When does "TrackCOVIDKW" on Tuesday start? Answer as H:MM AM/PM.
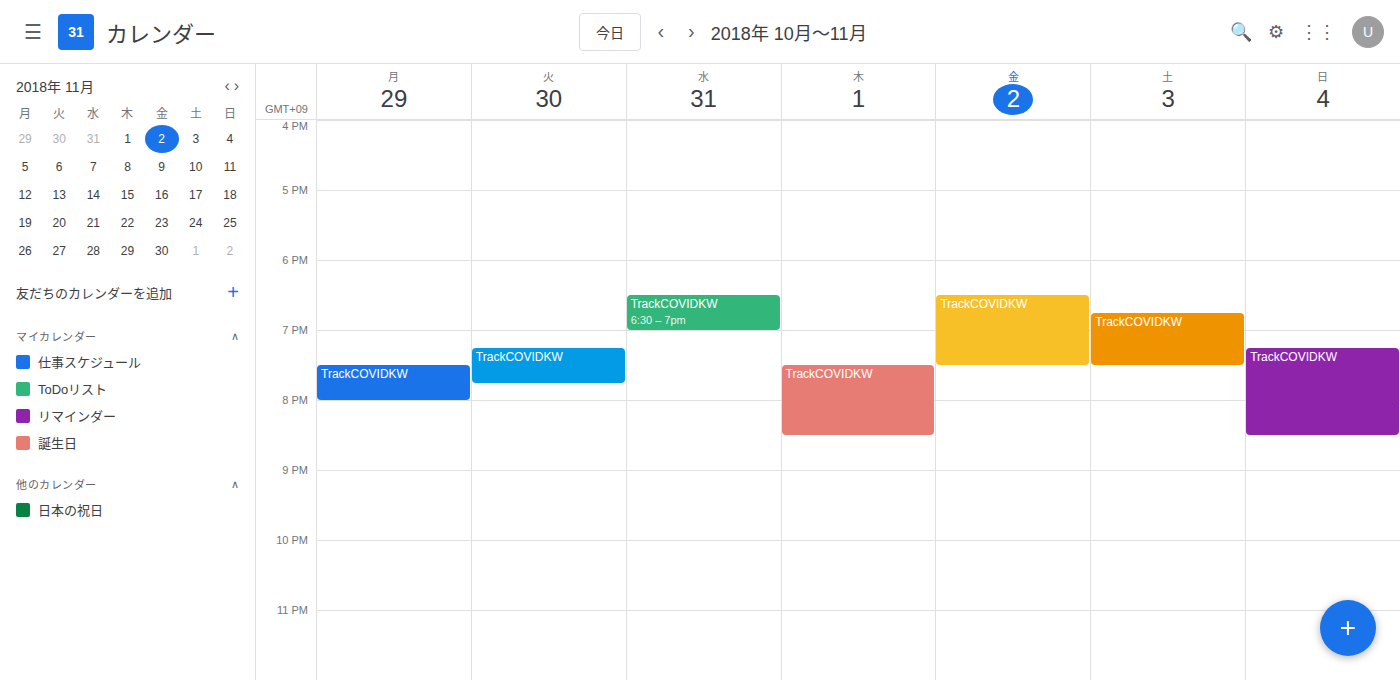
7:15 PM